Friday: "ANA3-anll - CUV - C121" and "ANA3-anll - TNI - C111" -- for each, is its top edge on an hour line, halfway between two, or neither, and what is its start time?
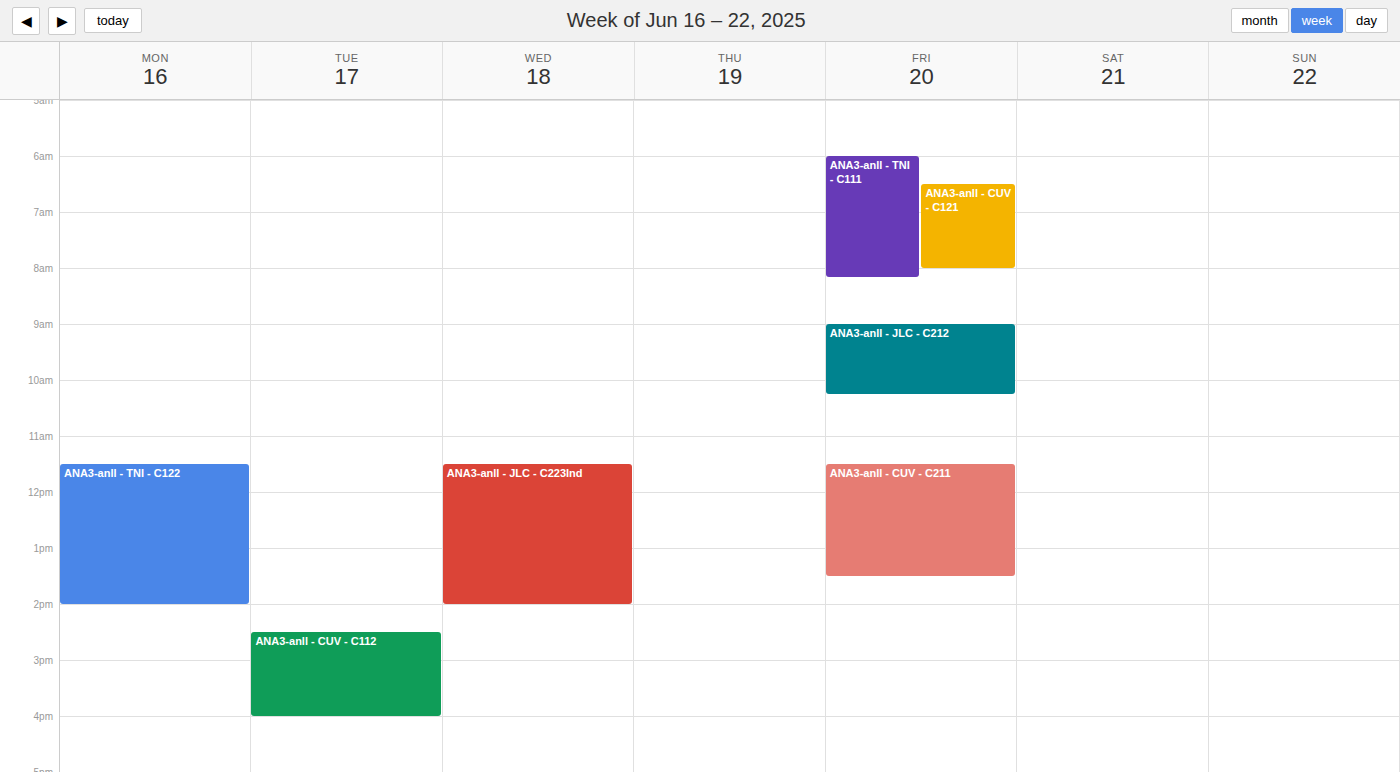
"ANA3-anll - CUV - C121": 6:30 AM, halfway between the 6 AM and 7 AM lines. "ANA3-anll - TNI - C111": 6:00 AM, exactly on the 6 AM line.